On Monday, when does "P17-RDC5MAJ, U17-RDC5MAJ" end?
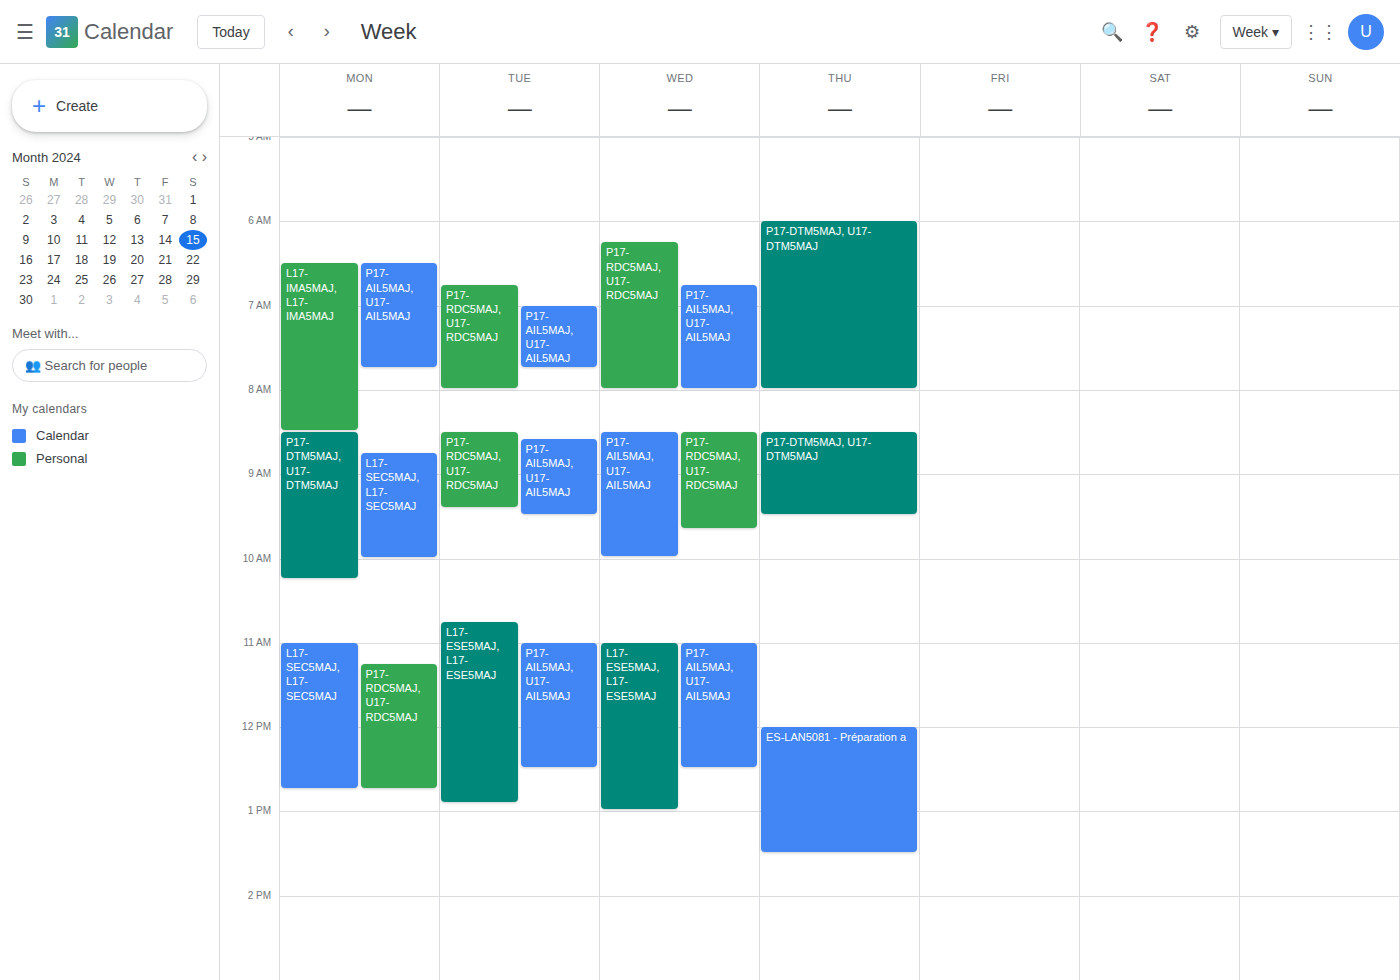
12:45 PM